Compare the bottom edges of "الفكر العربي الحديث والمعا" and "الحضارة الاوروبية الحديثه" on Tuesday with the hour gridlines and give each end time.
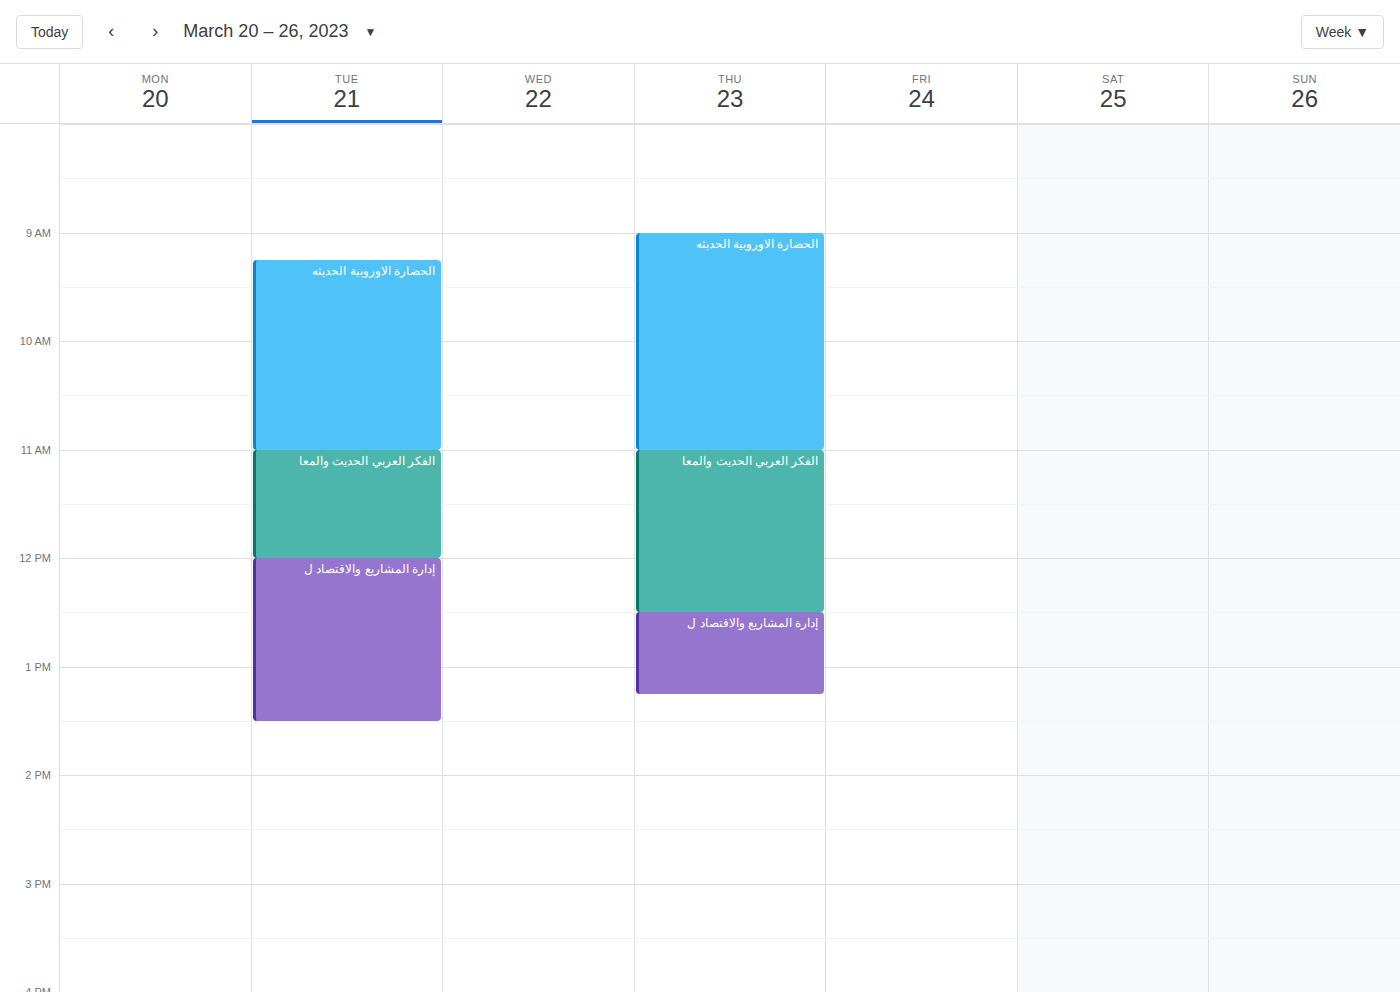
"الفكر العربي الحديث والمعا": 12:00 PM, exactly on the 12 PM line. "الحضارة الاوروبية الحديثه": 11:00 AM, exactly on the 11 AM line.